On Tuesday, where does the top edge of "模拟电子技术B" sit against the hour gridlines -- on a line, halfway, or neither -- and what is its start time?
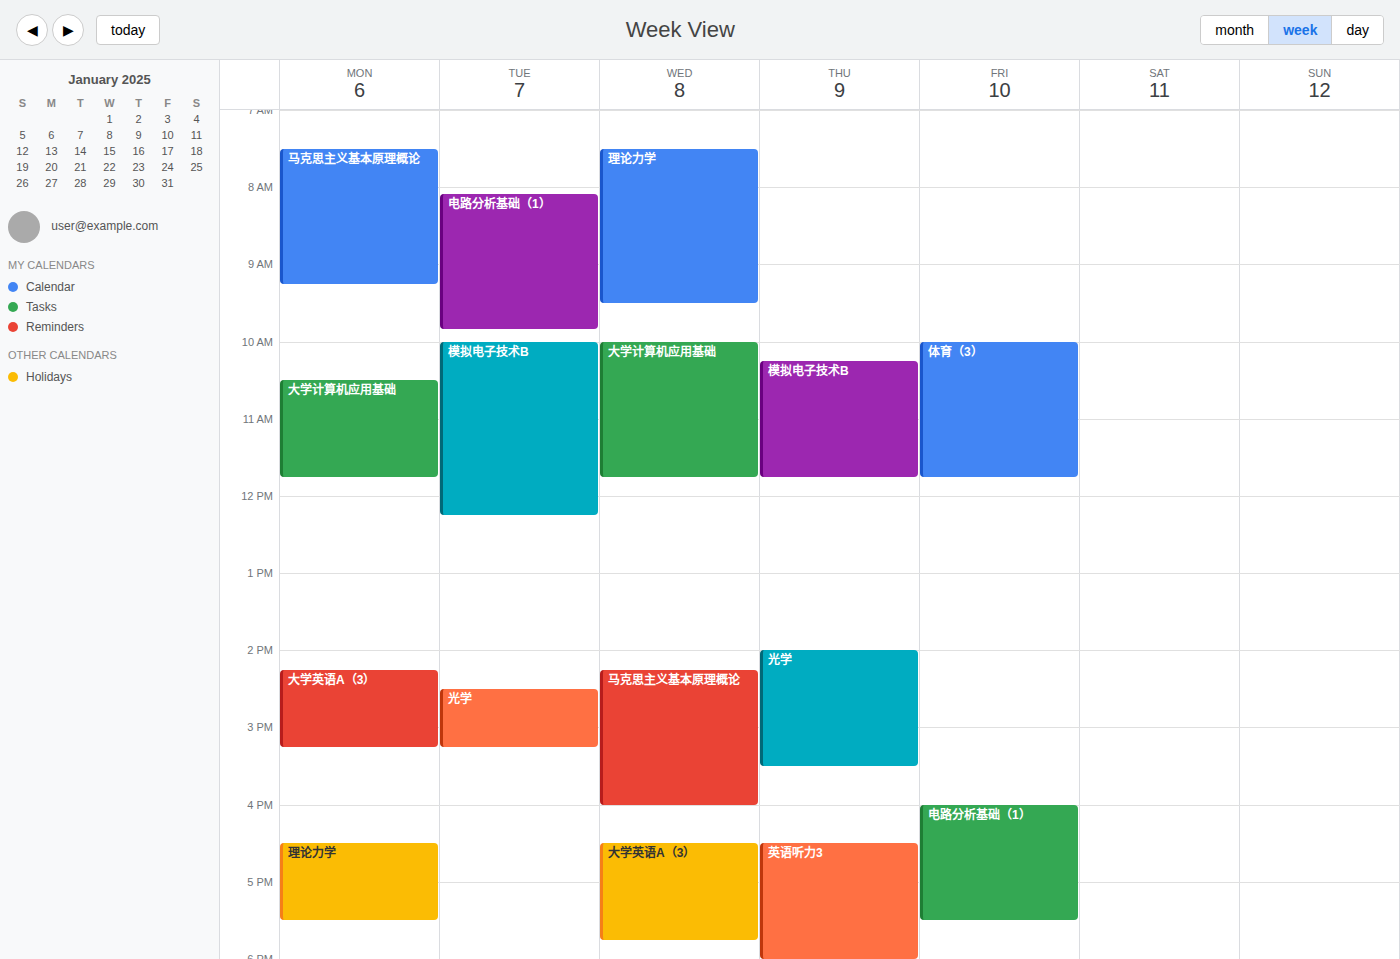
10:00 AM -- exactly on the 10 AM line.